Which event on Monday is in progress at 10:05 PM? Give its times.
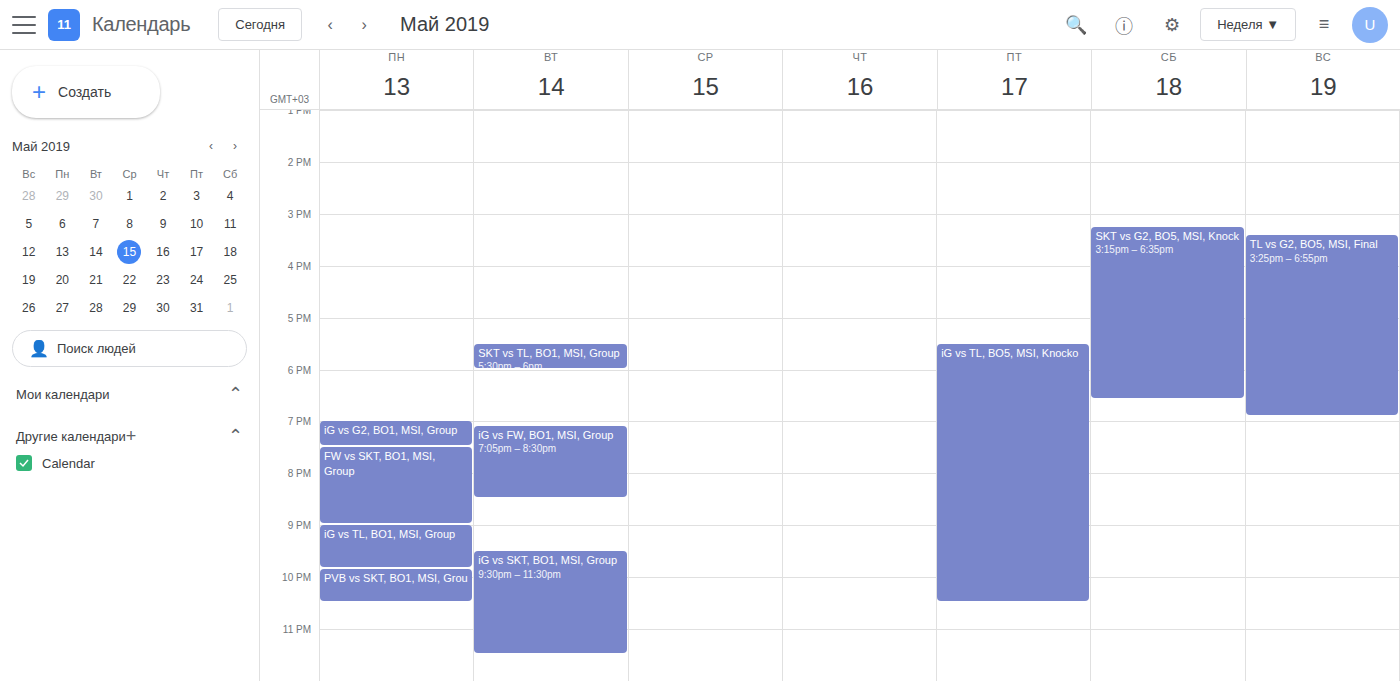
"PVB vs SKT, BO1, MSI, Grou", 9:50 PM to 10:30 PM